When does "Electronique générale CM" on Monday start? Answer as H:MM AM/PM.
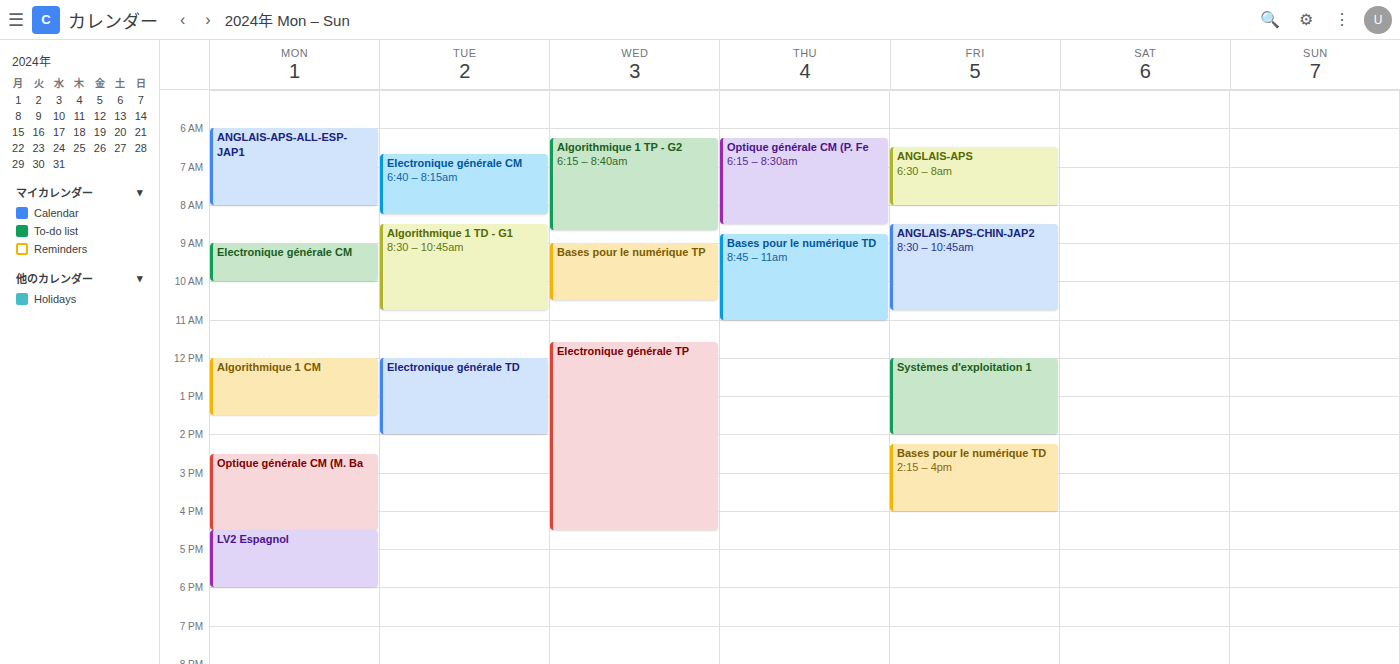
9:00 AM